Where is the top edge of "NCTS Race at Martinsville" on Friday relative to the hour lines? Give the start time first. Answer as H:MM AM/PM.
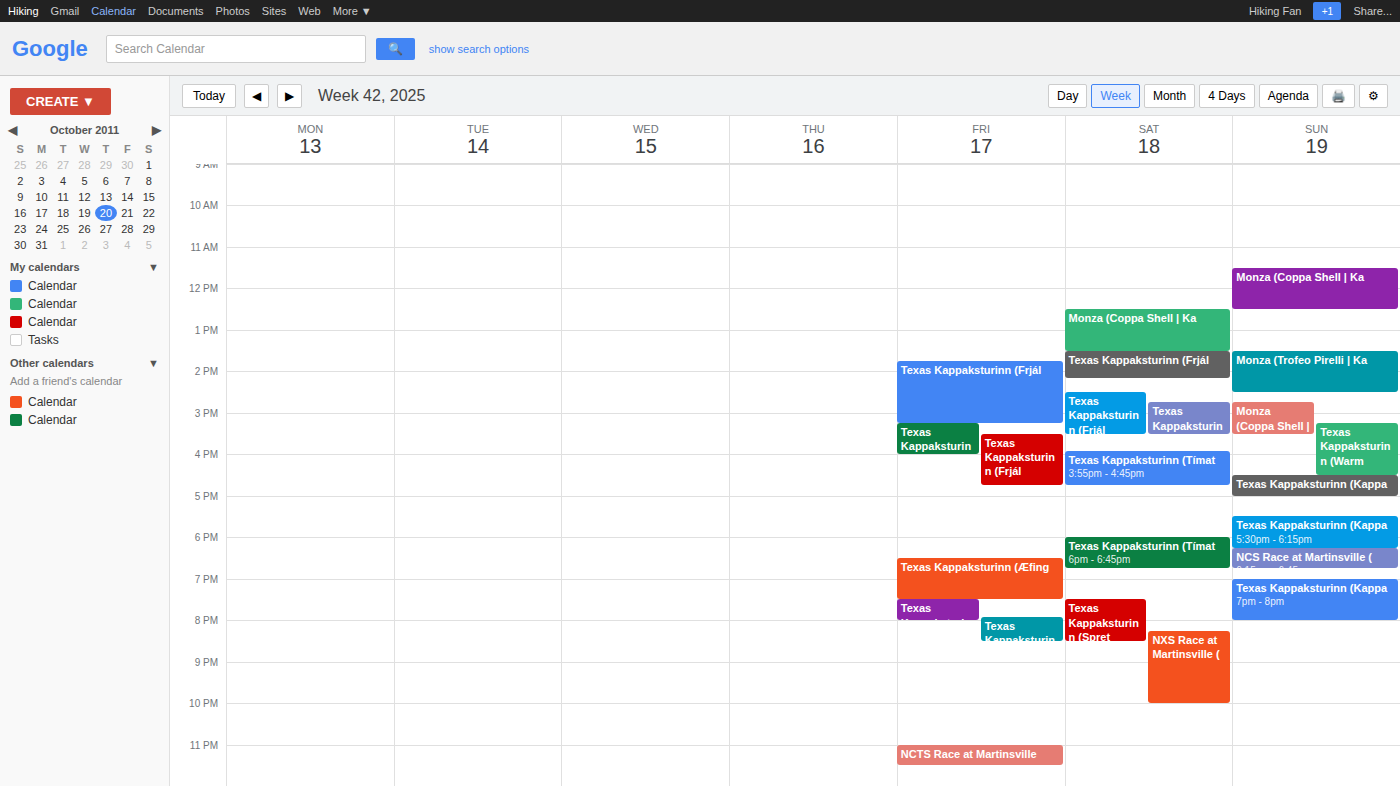
11:00 PM -- exactly on the 11 PM line.